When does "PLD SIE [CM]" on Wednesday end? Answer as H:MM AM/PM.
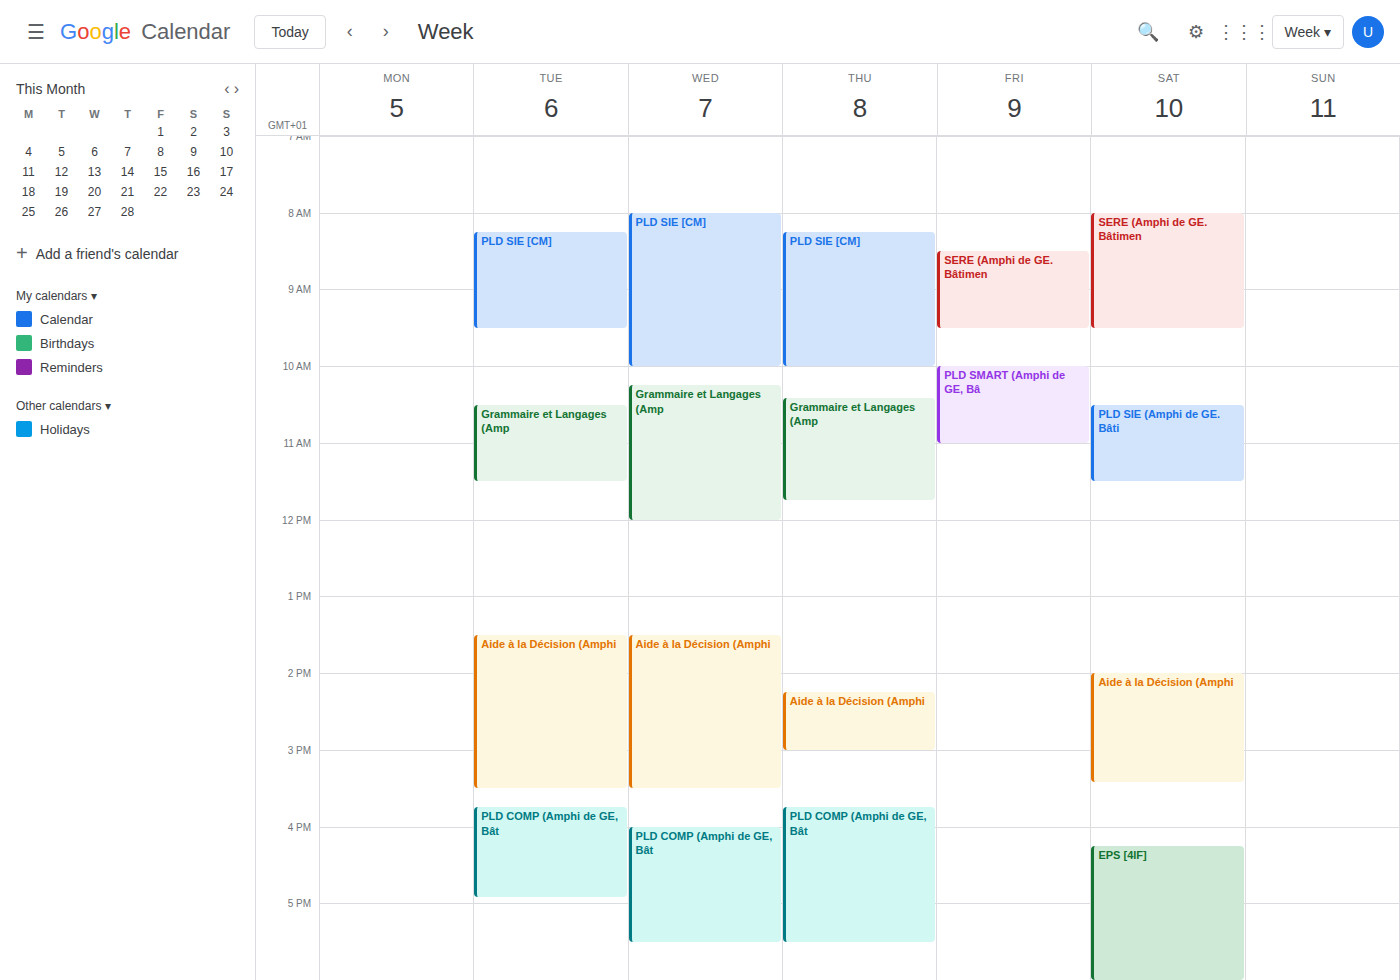
10:00 AM